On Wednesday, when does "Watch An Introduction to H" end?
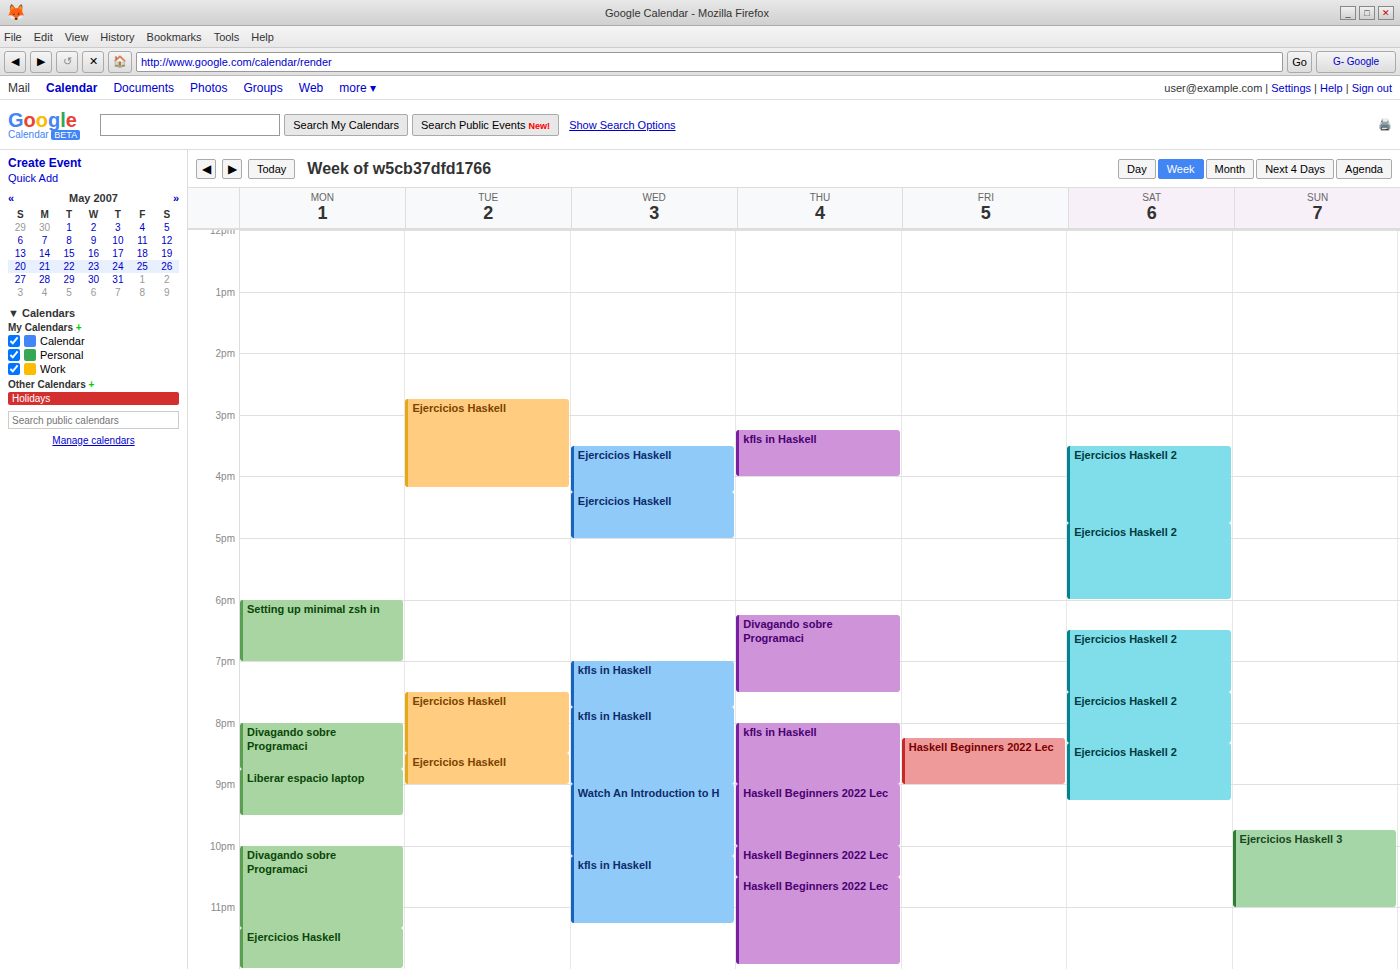
10:10 PM